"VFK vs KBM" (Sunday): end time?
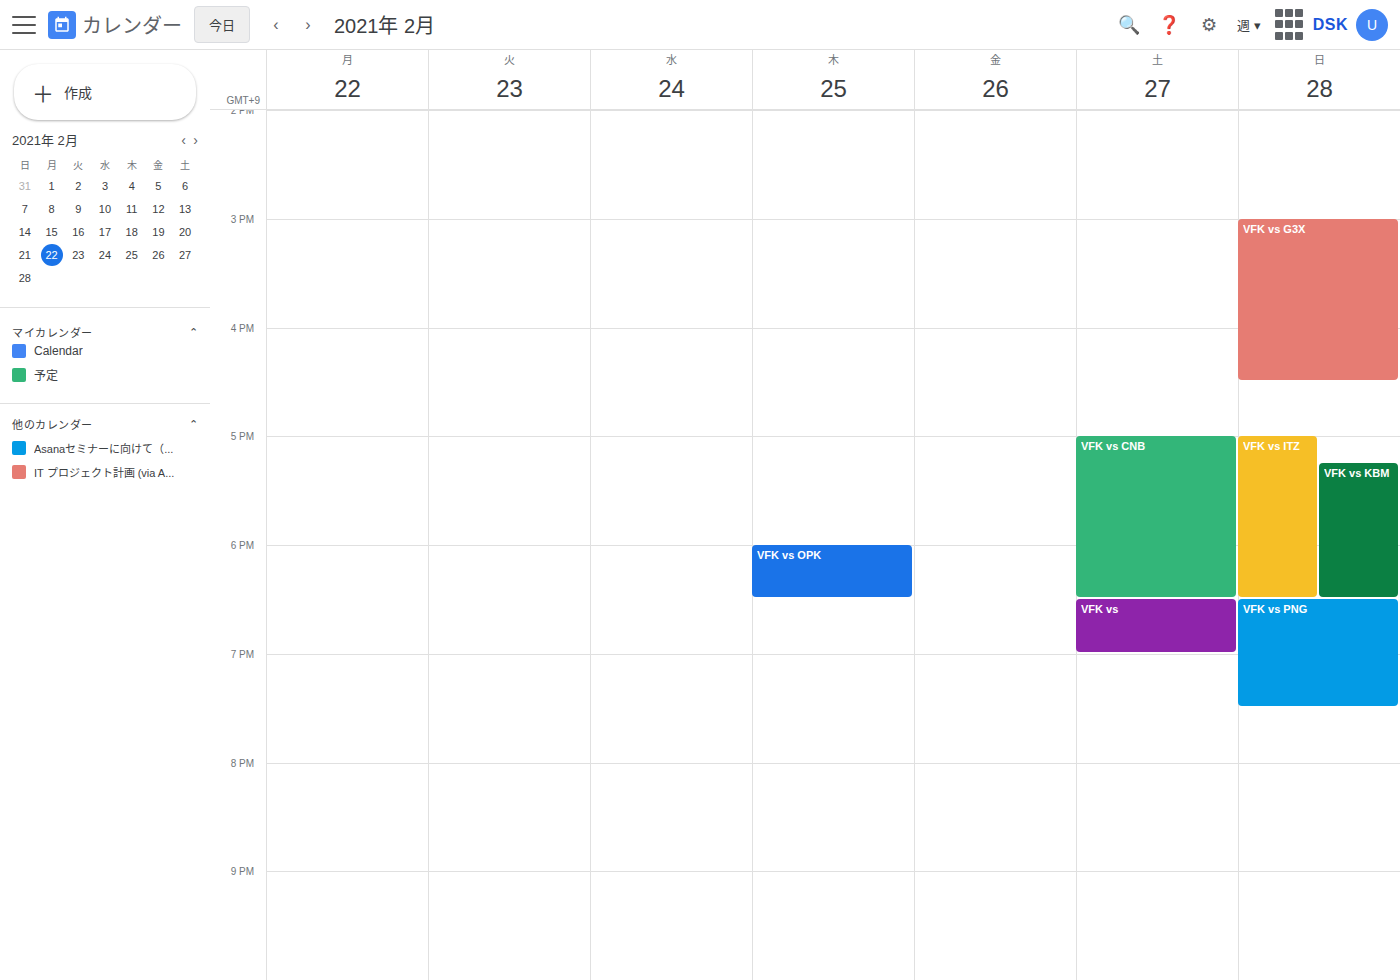
6:30 PM